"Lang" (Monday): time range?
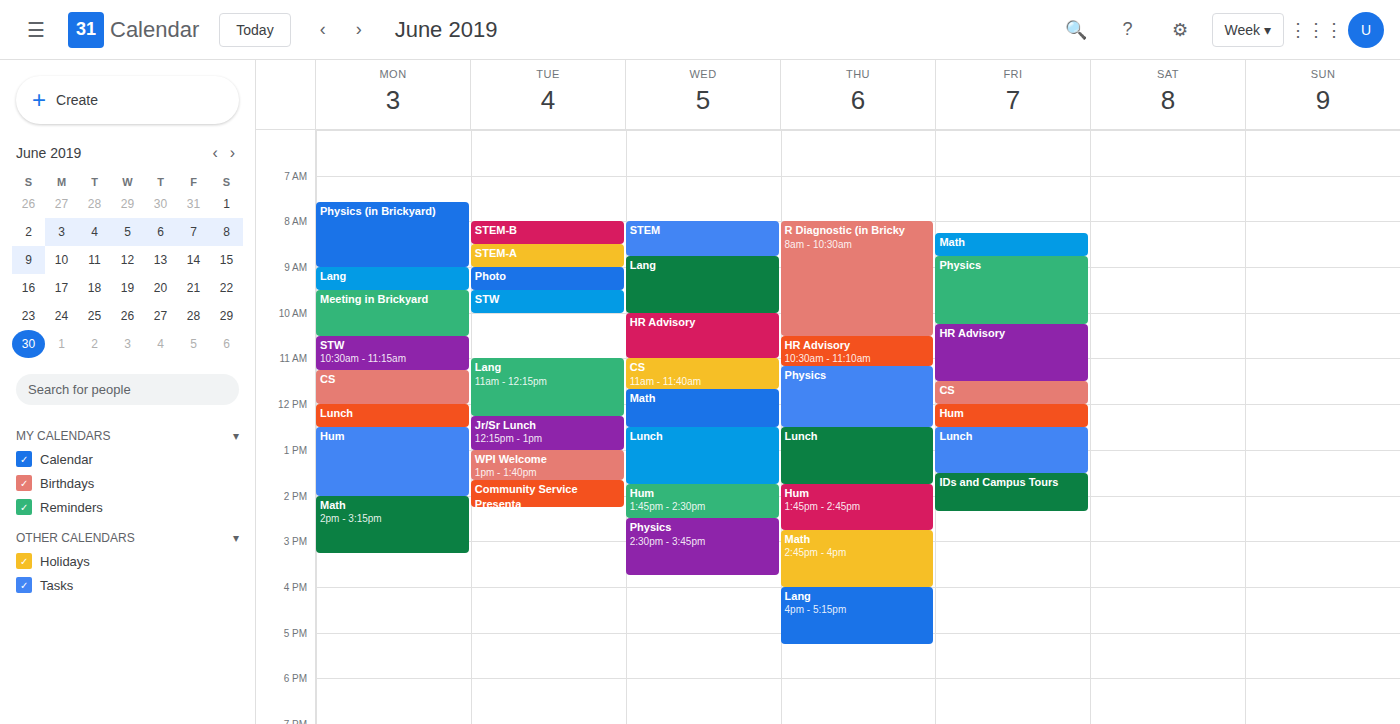
9:00 AM to 9:30 AM